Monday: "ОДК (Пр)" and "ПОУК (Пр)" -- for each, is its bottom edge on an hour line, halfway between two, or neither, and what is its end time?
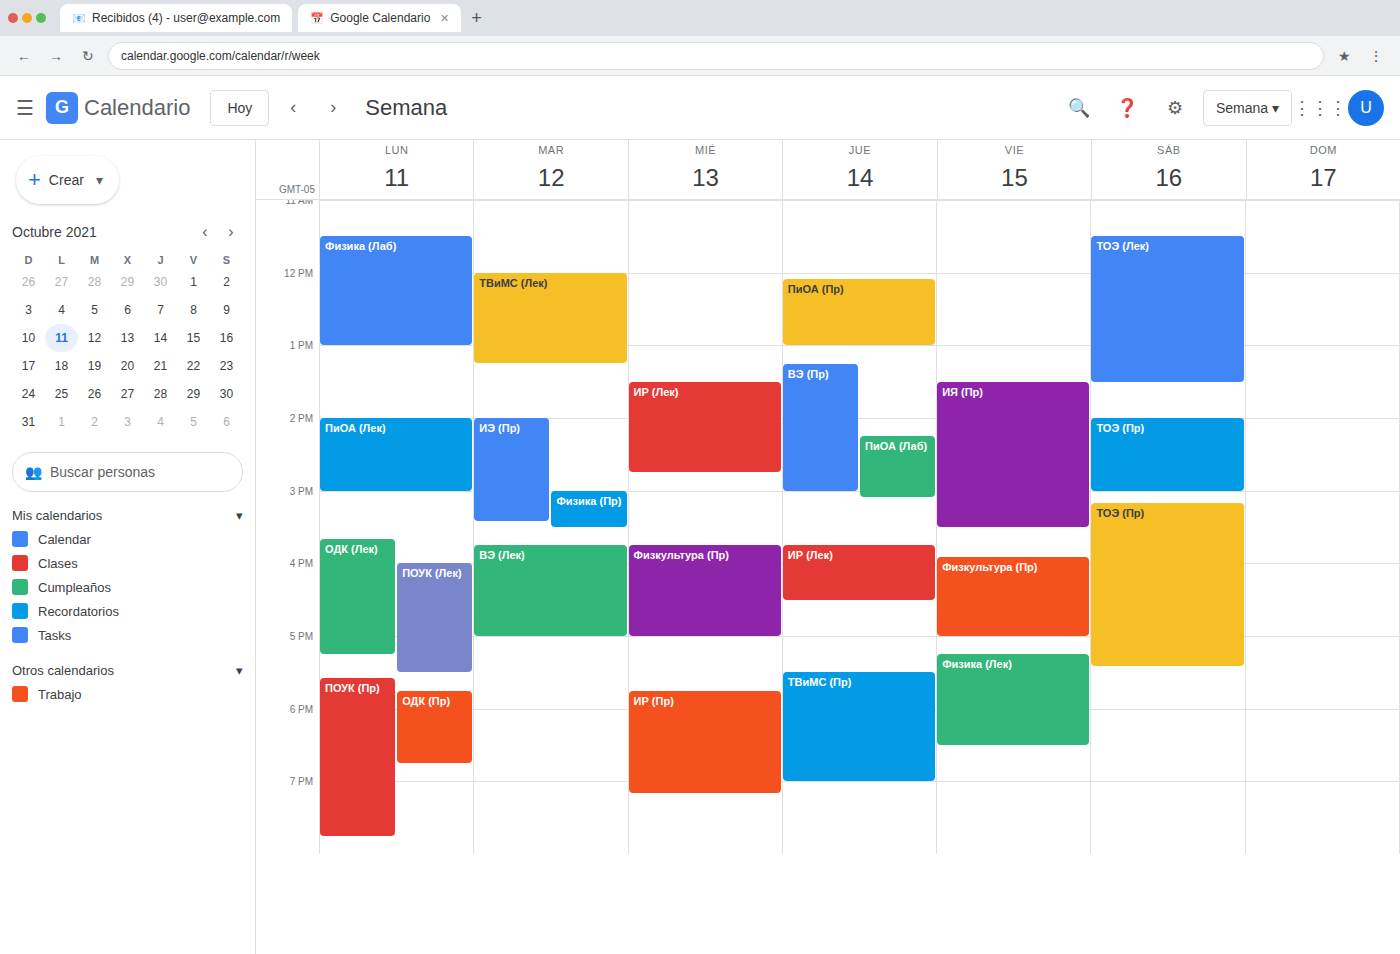
"ОДК (Пр)": 6:45 PM, neither: three quarters of the way from the 6 PM line to the 7 PM line. "ПОУК (Пр)": 7:45 PM, neither: three quarters of the way from the 7 PM line to the 8 PM line.